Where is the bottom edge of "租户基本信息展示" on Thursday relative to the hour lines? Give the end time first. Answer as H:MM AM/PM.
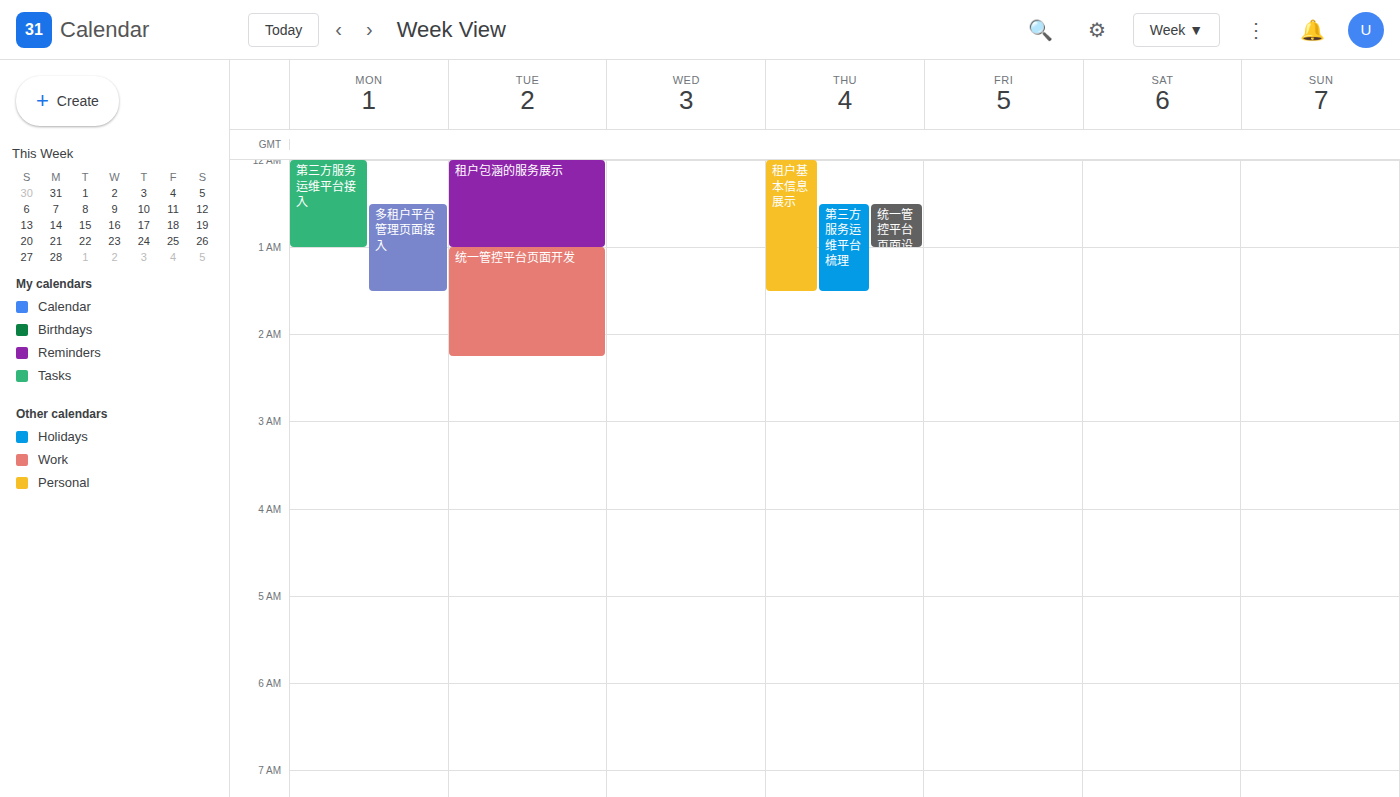
1:30 AM -- halfway between the 1 AM and 2 AM lines.